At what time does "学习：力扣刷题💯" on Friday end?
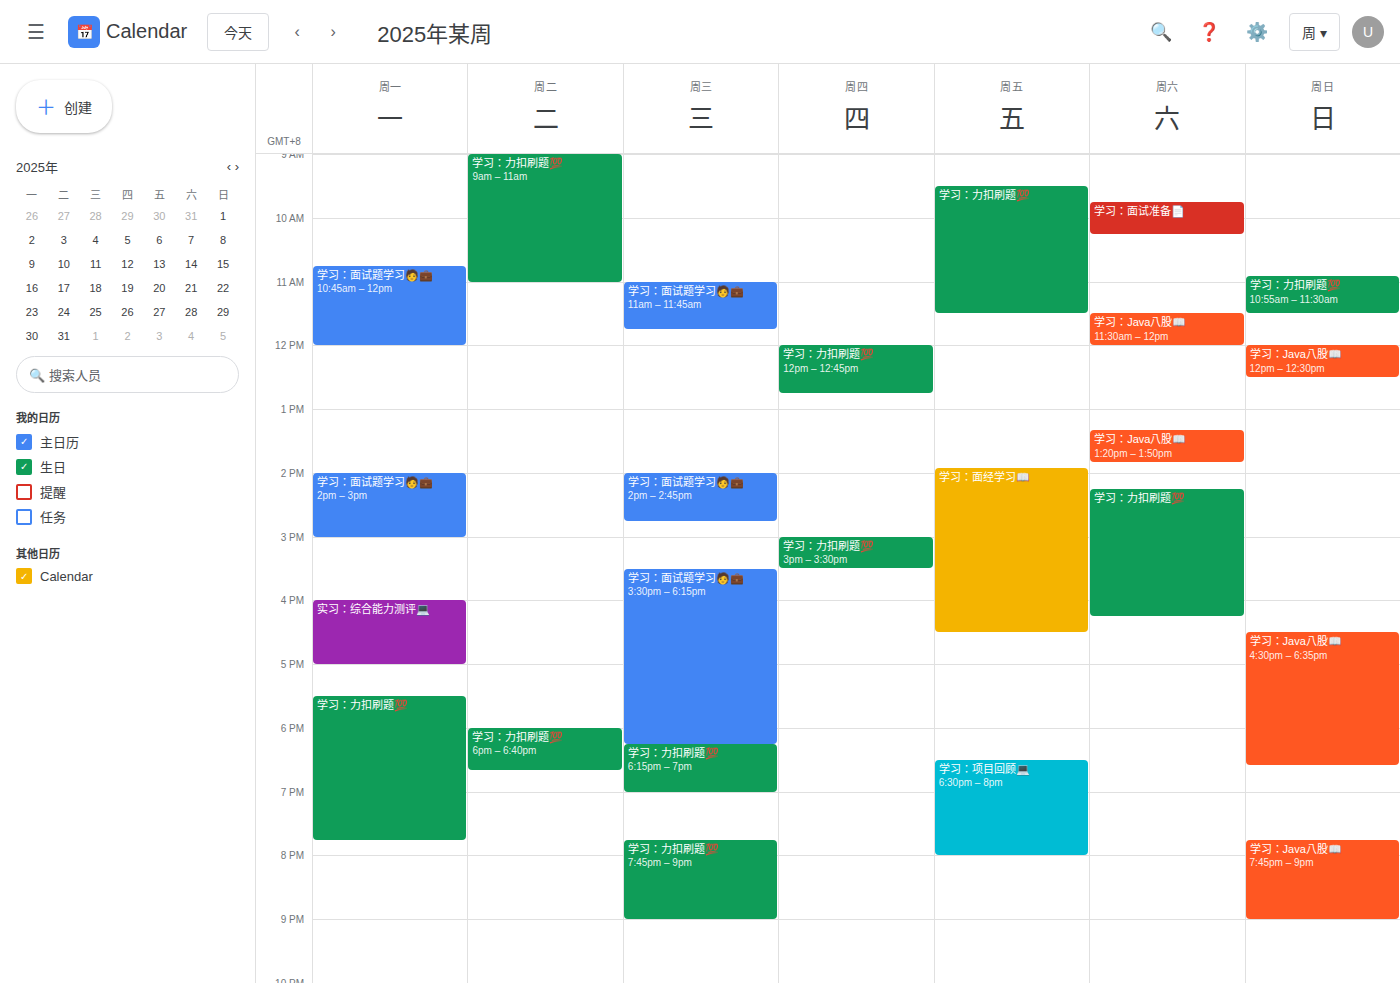
11:30 AM